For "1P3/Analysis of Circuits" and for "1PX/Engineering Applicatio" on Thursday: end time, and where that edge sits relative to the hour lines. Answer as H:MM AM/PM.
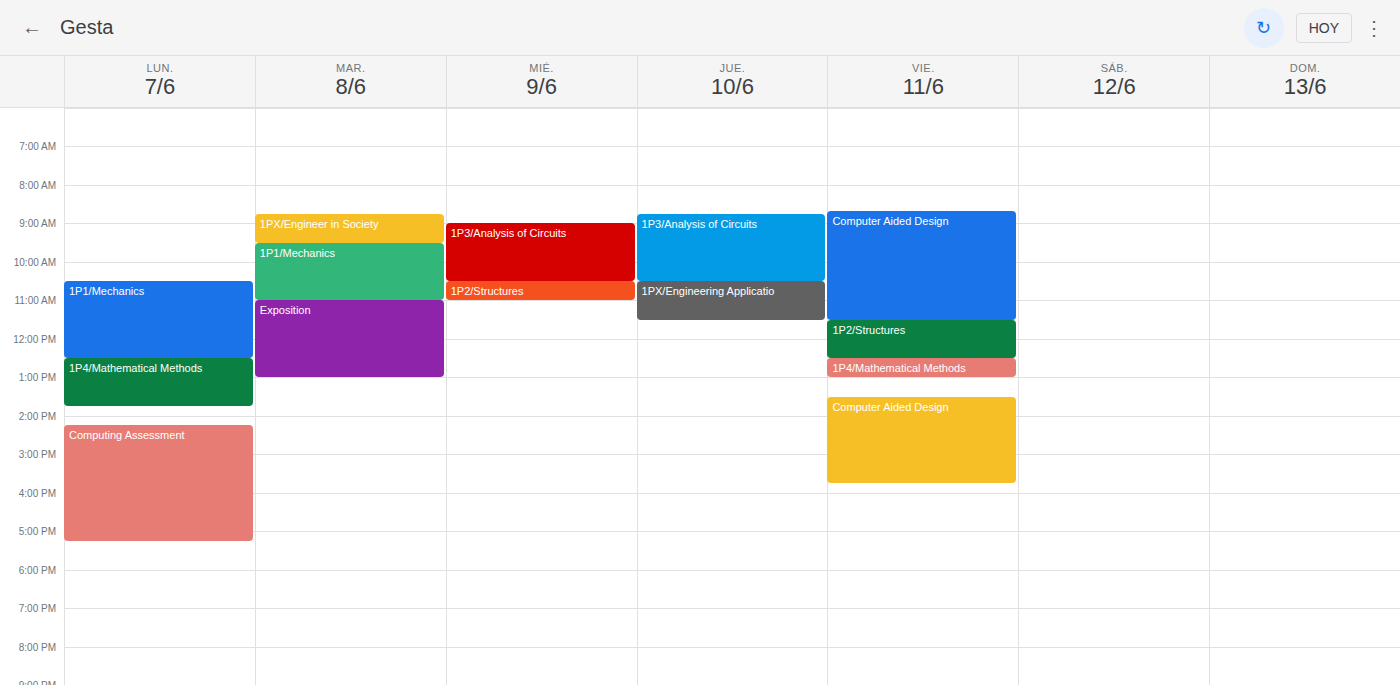
"1P3/Analysis of Circuits": 10:30 AM, halfway between the 10 AM and 11 AM lines. "1PX/Engineering Applicatio": 11:30 AM, halfway between the 11 AM and 12 PM lines.